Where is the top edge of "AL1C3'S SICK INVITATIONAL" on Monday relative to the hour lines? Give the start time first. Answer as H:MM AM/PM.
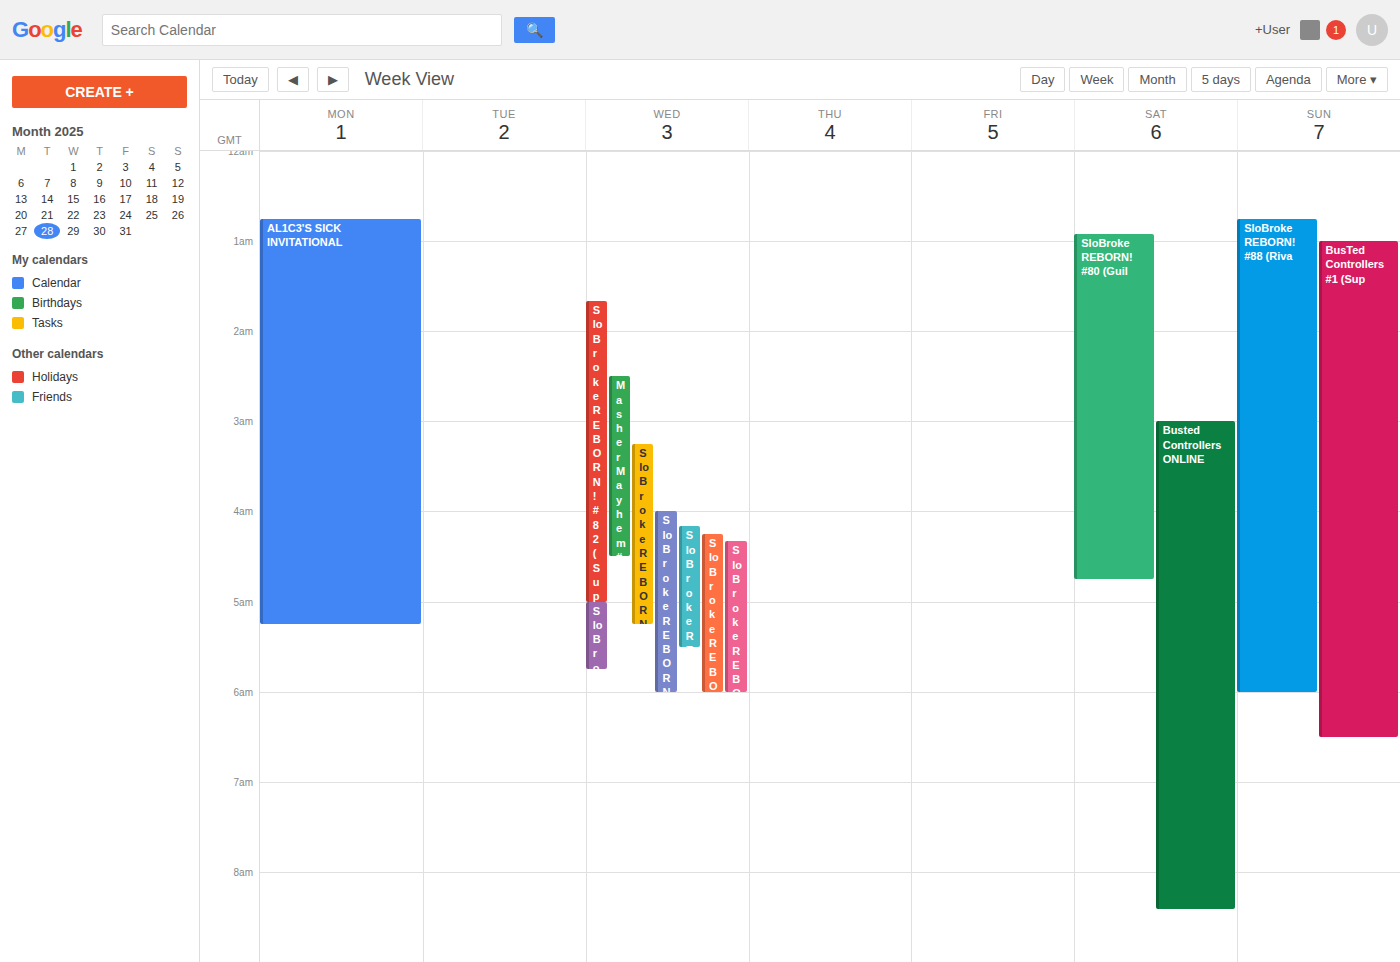
12:45 AM -- neither: three quarters of the way from the 12 AM line to the 1 AM line.